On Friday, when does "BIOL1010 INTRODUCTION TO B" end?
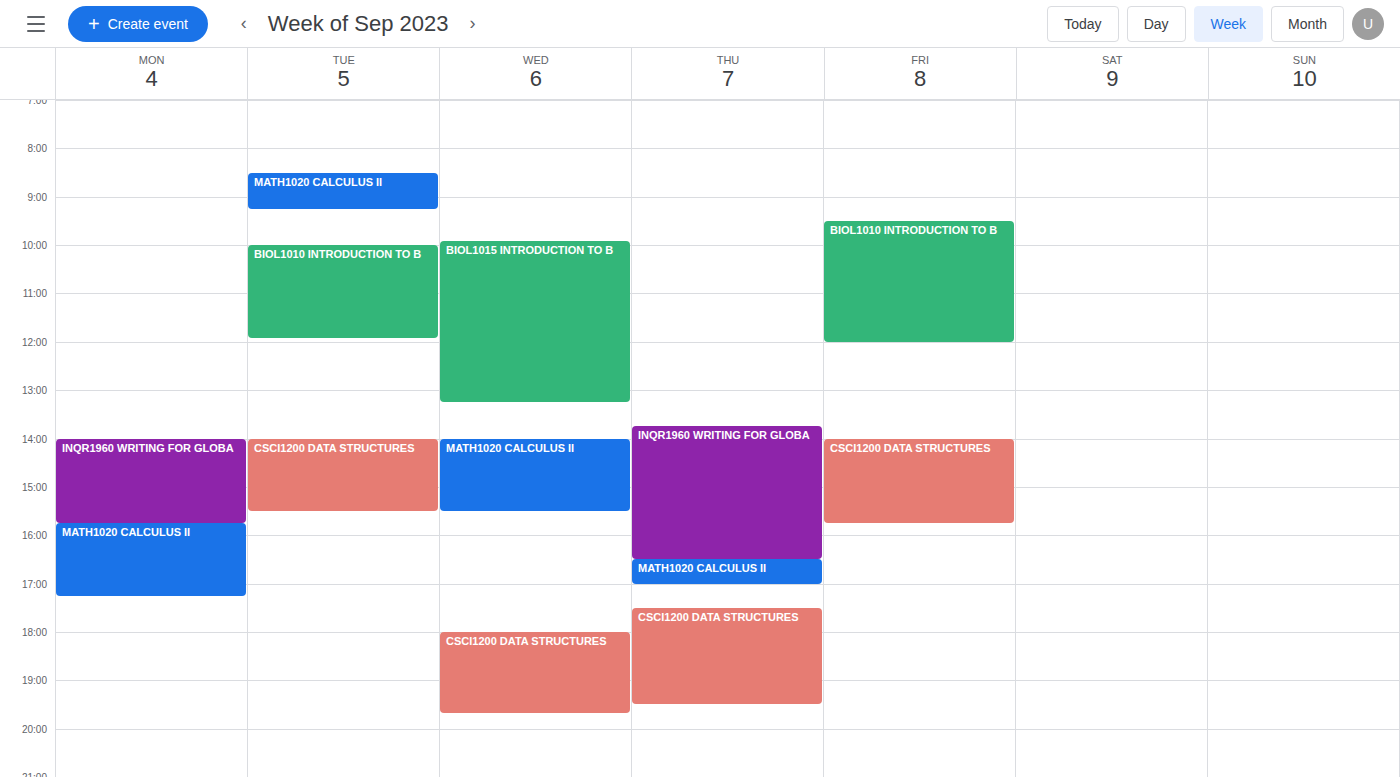
12:00